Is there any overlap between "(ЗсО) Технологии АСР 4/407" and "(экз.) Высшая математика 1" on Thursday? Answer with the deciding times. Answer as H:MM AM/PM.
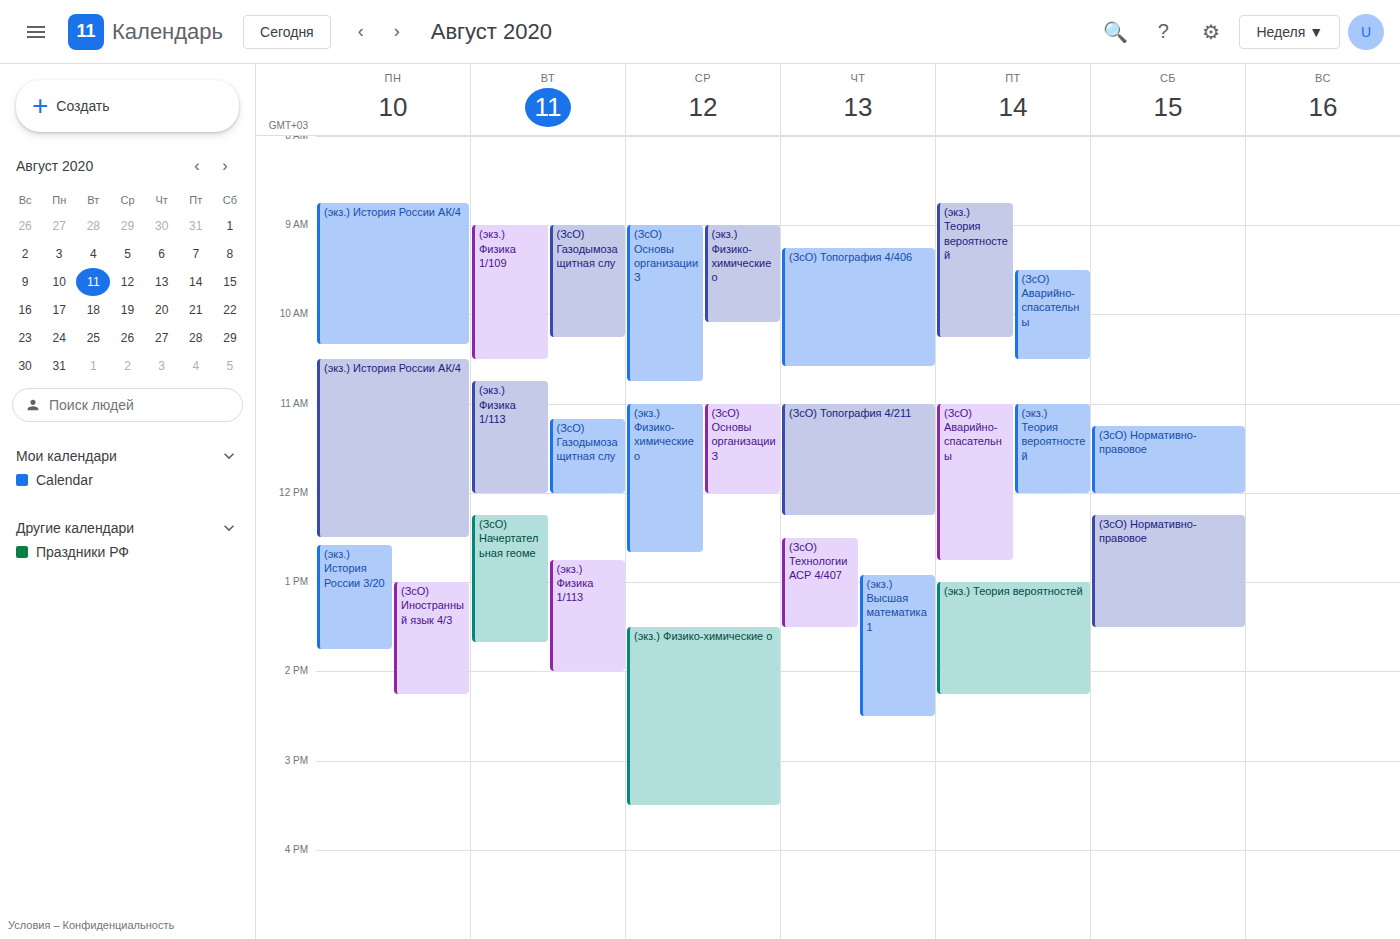
"(экз.) Высшая математика 1" starts at 12:55 PM, before "(ЗсО) Технологии АСР 4/407" ends at 1:30 PM -- they overlap.